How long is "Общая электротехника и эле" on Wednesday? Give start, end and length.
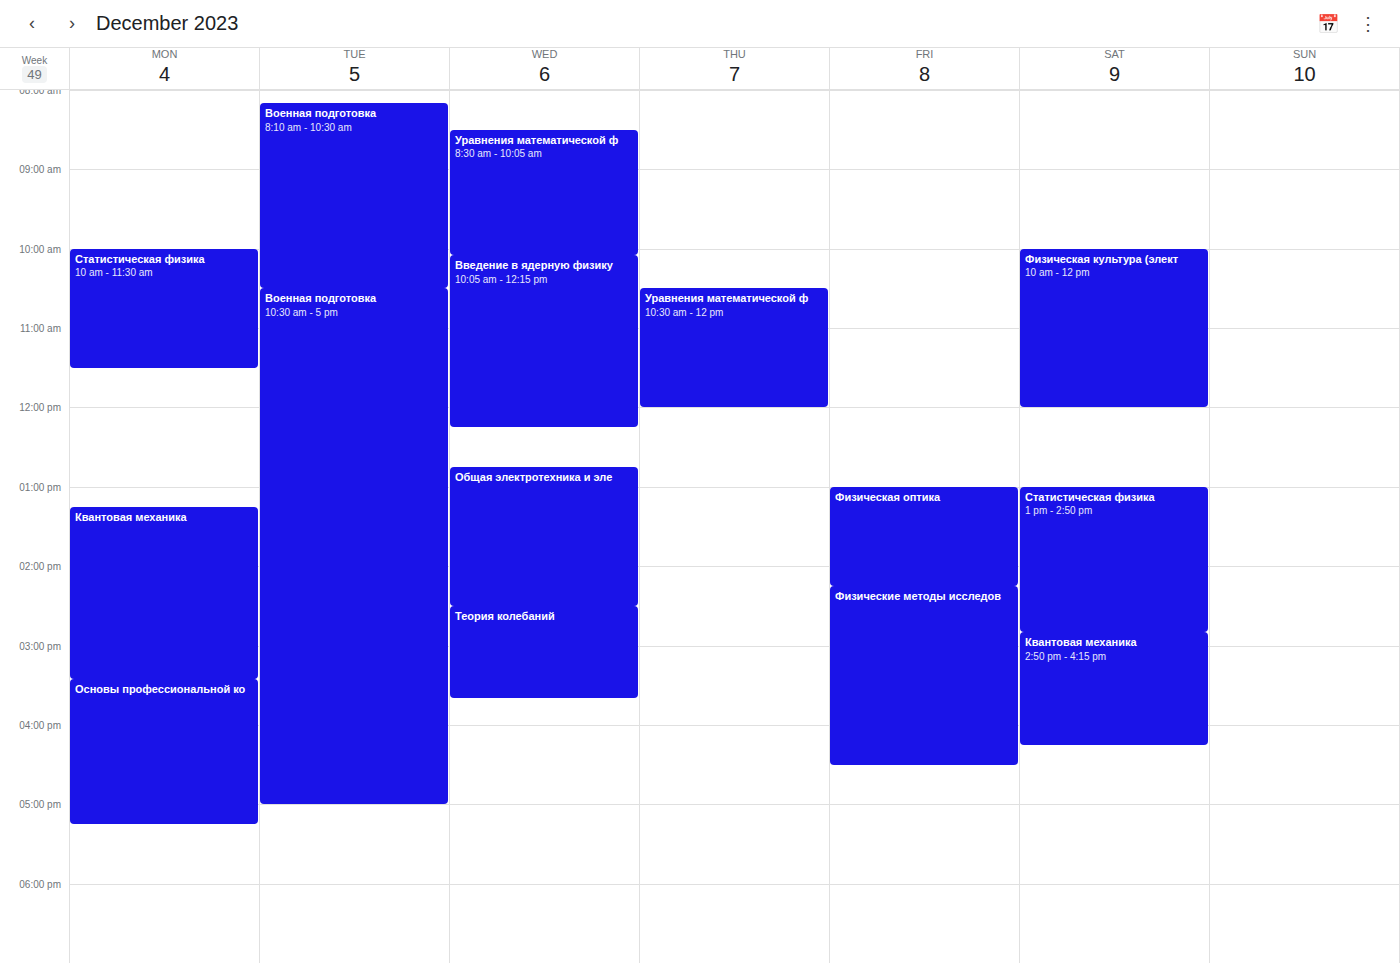
12:45 to 14:30, 1 hour 45 minutes